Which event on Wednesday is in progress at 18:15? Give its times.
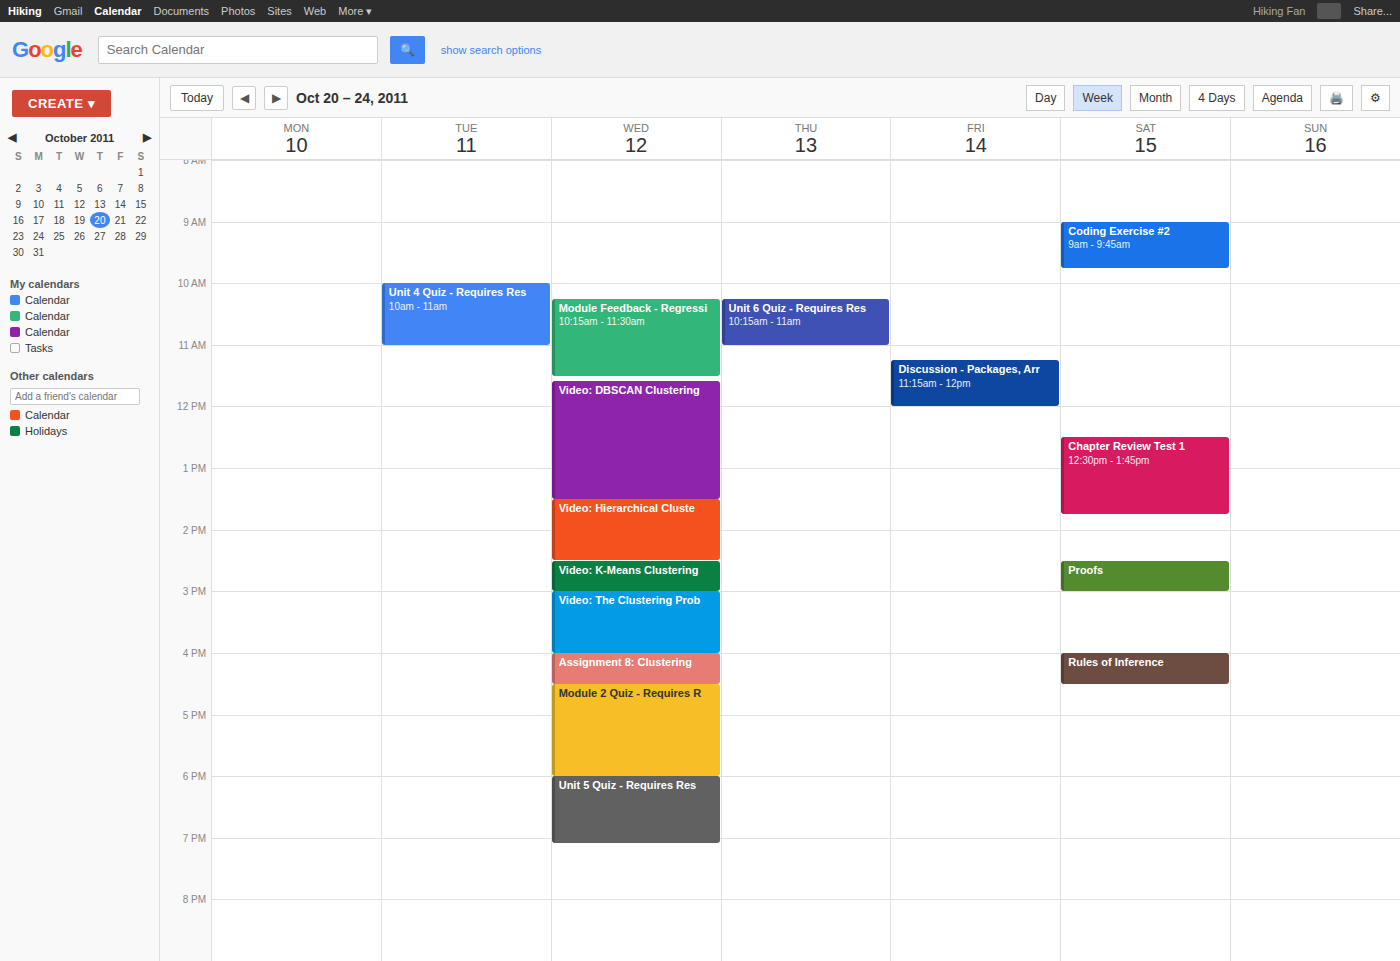
"Unit 5 Quiz - Requires Res", 18:00 to 19:05